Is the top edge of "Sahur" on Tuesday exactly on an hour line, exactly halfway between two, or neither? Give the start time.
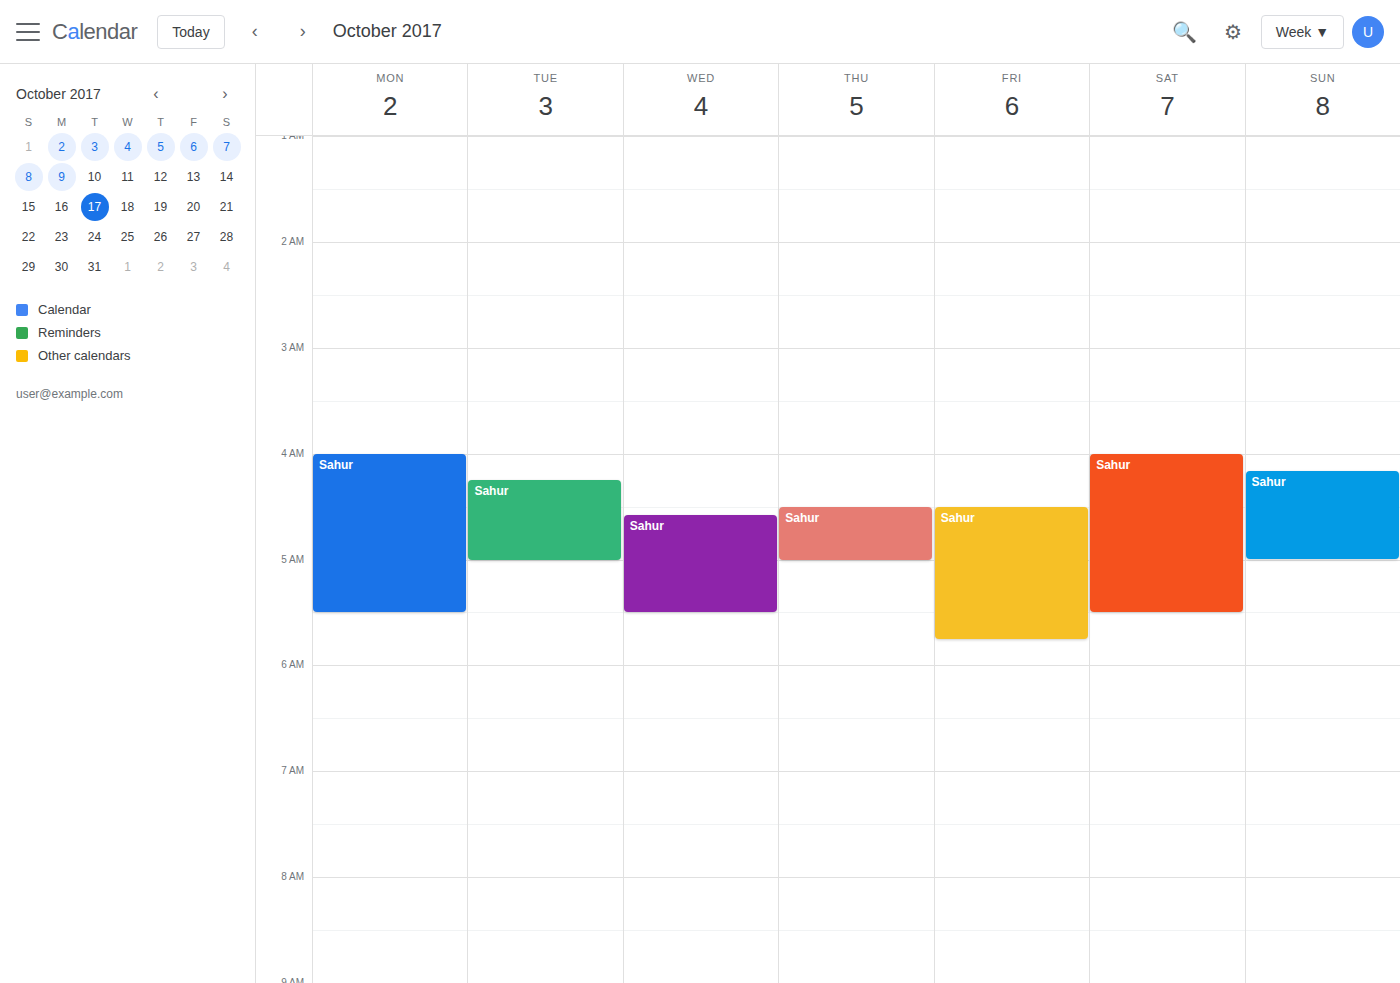
04:15 -- neither: a quarter of the way from the 04:00 line to the 05:00 line.